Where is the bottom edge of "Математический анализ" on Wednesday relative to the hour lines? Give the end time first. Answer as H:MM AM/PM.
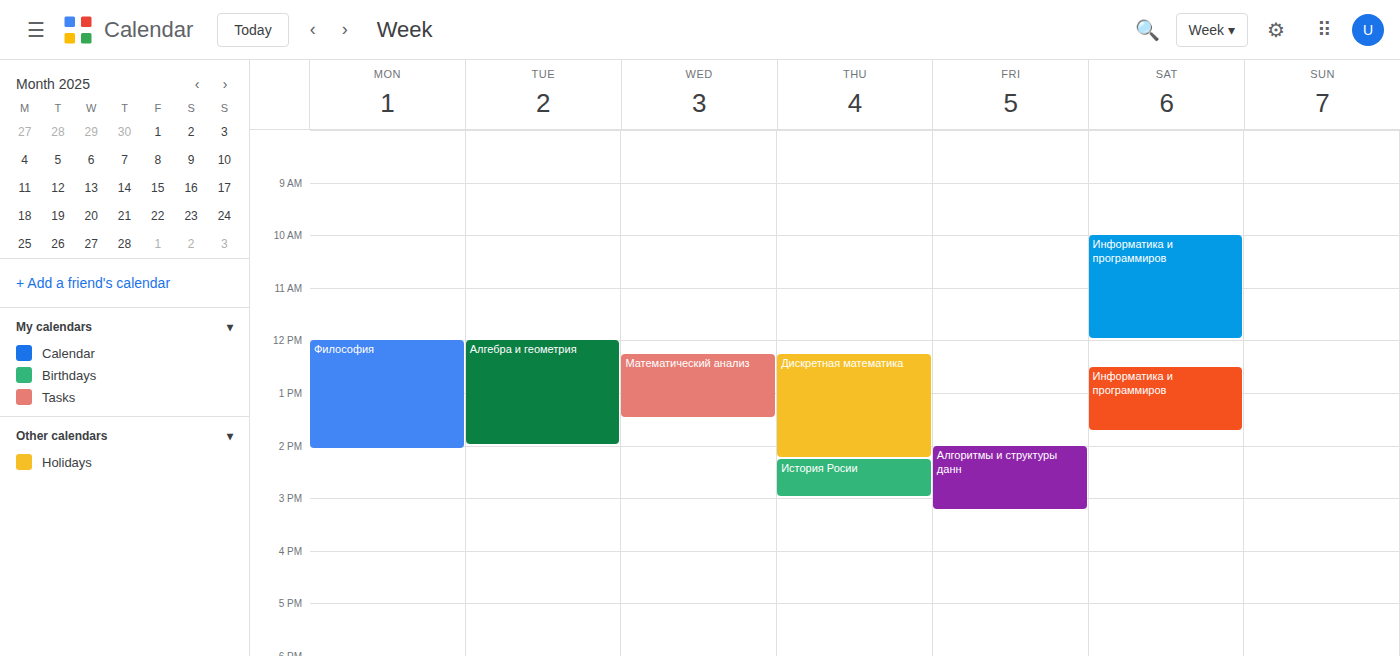
1:30 PM -- halfway between the 1 PM and 2 PM lines.